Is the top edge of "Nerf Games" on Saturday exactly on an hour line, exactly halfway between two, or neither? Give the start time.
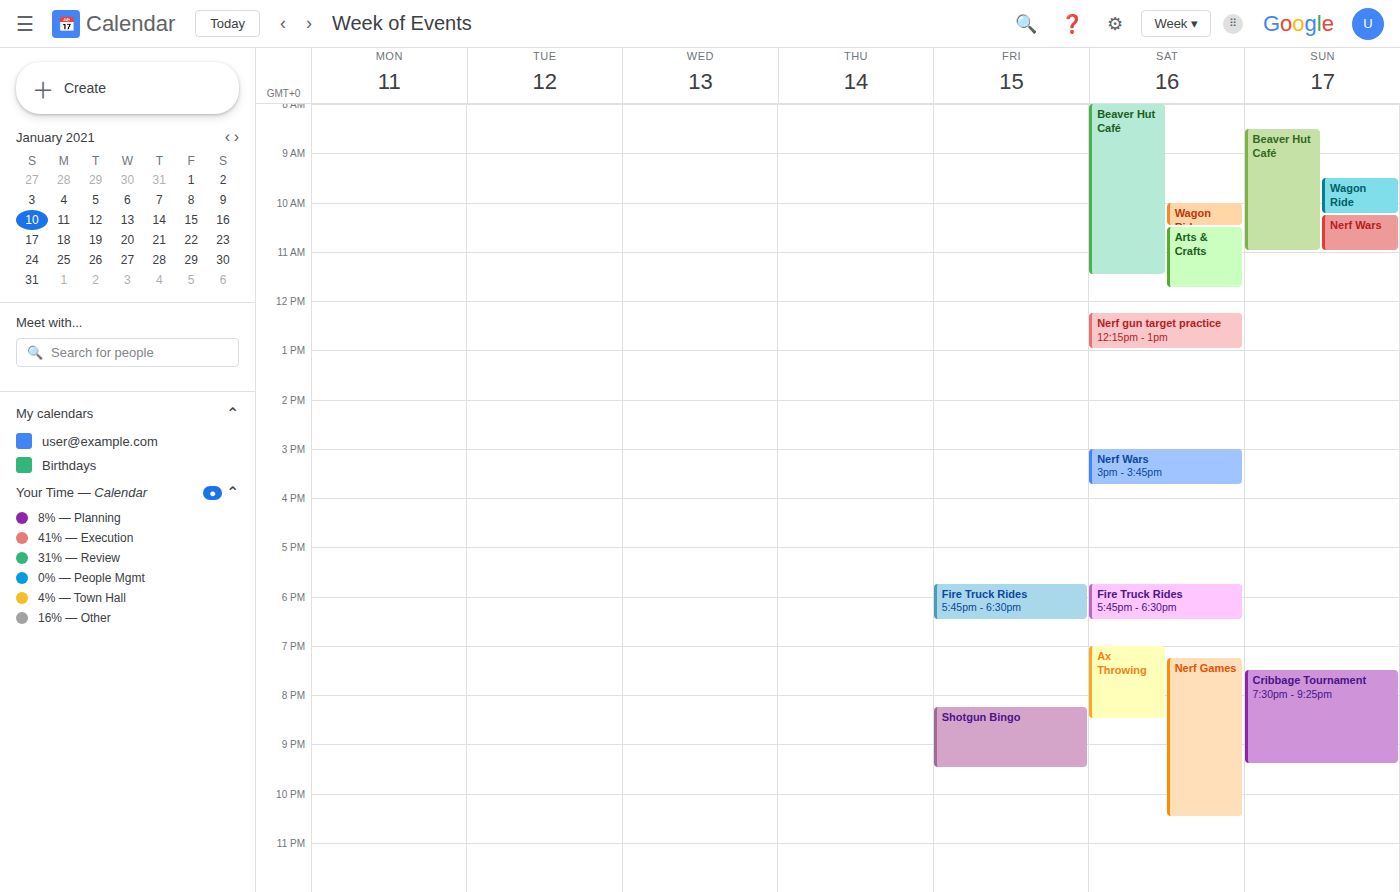
7:15 PM -- neither: a quarter of the way from the 7 PM line to the 8 PM line.